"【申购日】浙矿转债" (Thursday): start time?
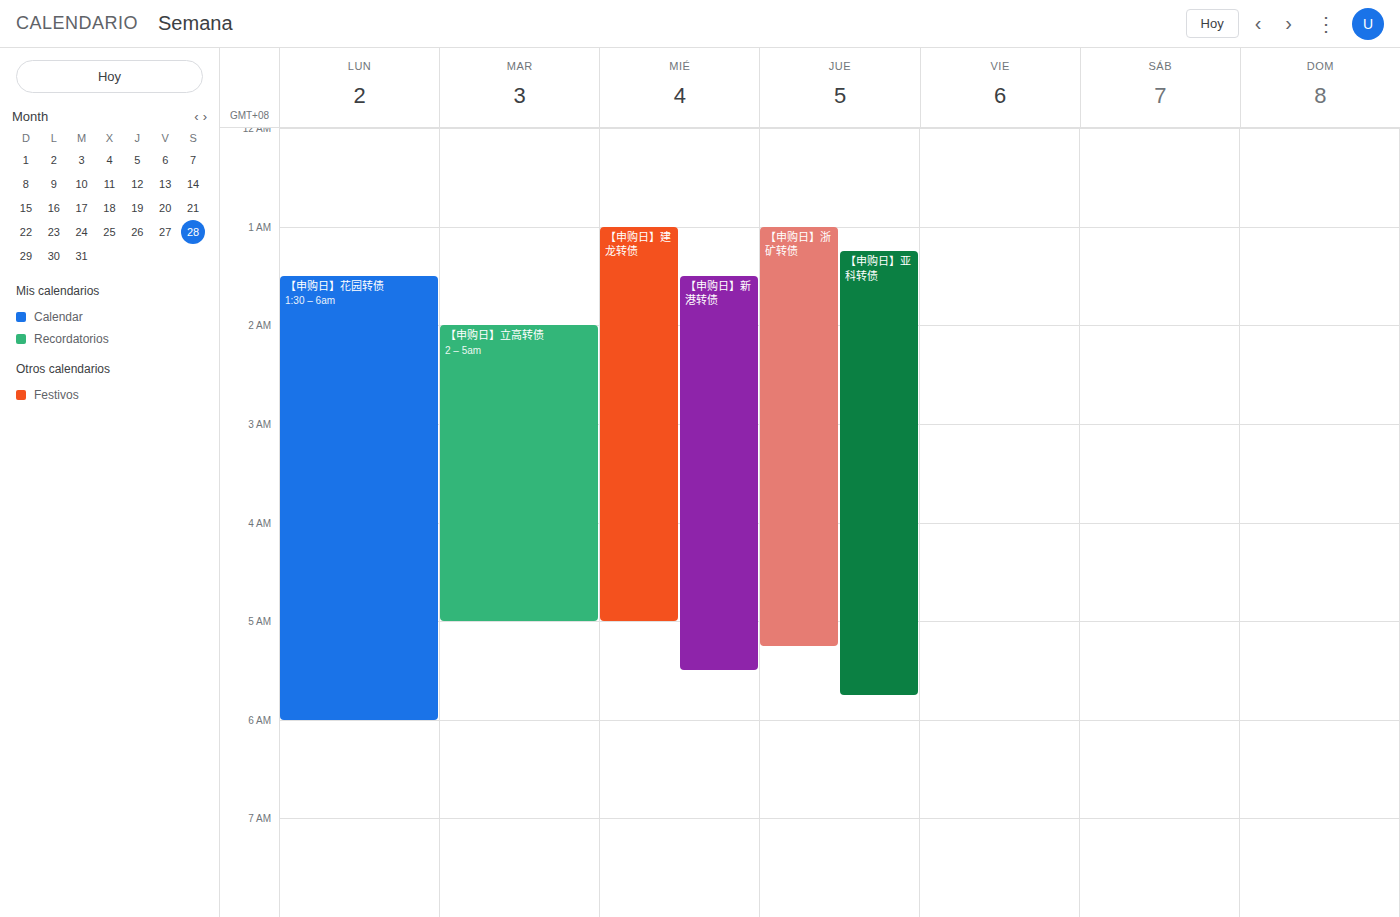
1:00 AM